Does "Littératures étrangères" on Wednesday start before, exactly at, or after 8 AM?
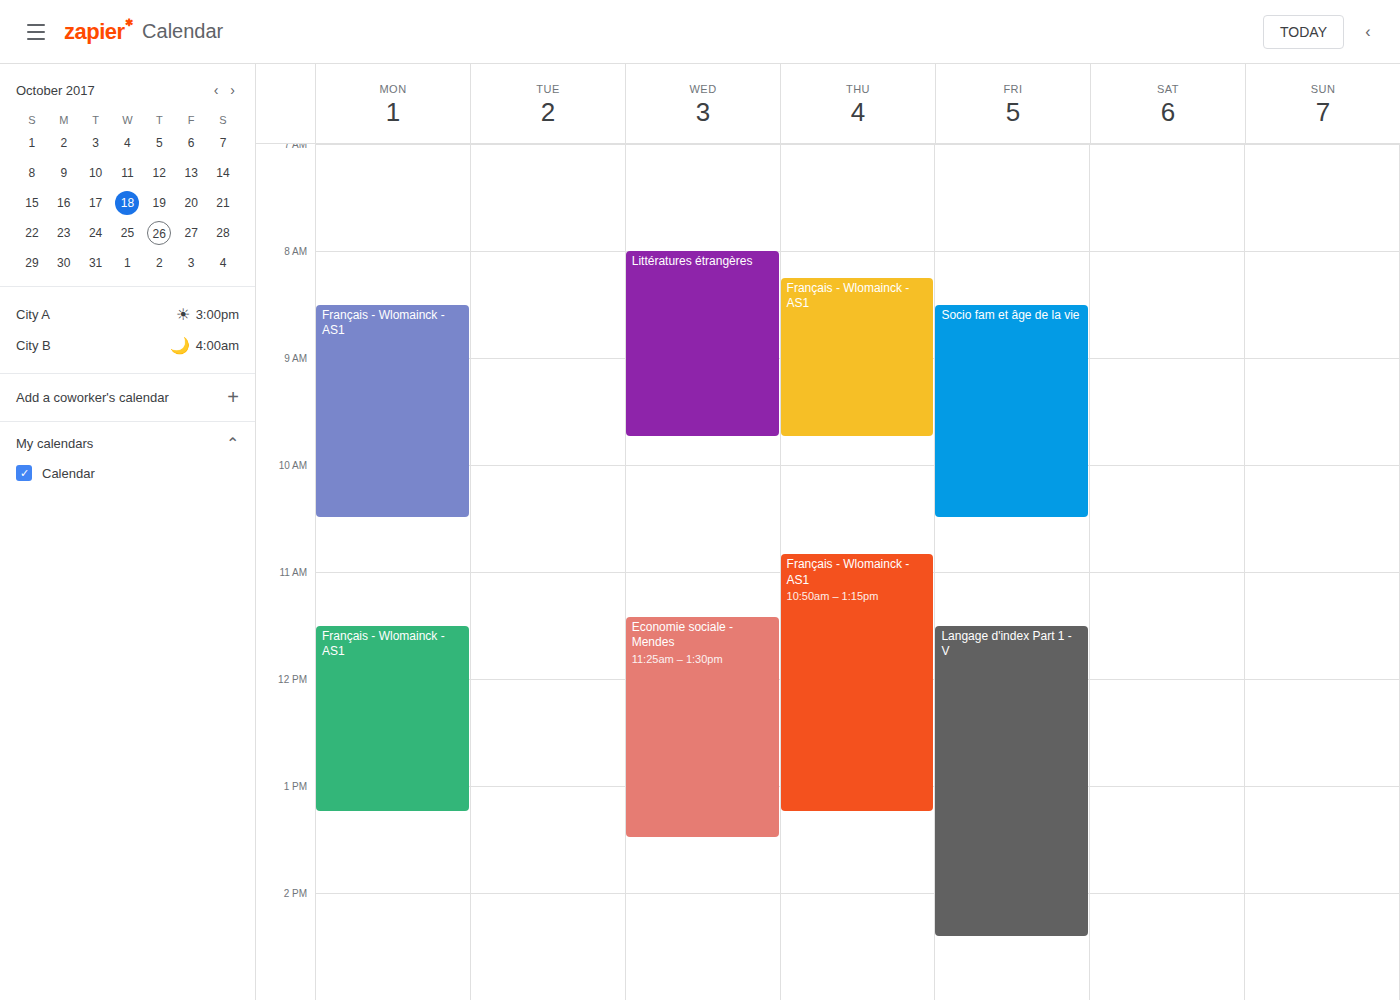
8:00 AM -- exactly at 8 AM, on the 8 AM line.